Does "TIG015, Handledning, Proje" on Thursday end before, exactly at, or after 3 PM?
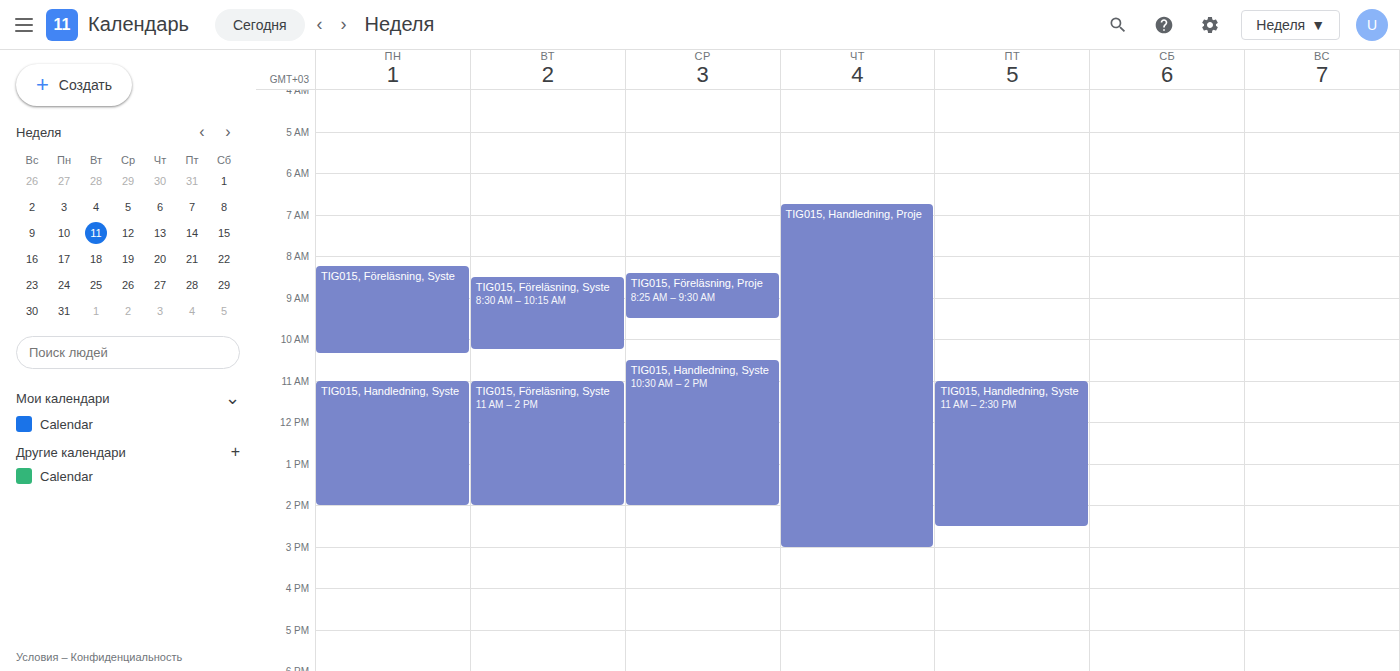
3:00 PM -- exactly at 3 PM, on the 3 PM line.